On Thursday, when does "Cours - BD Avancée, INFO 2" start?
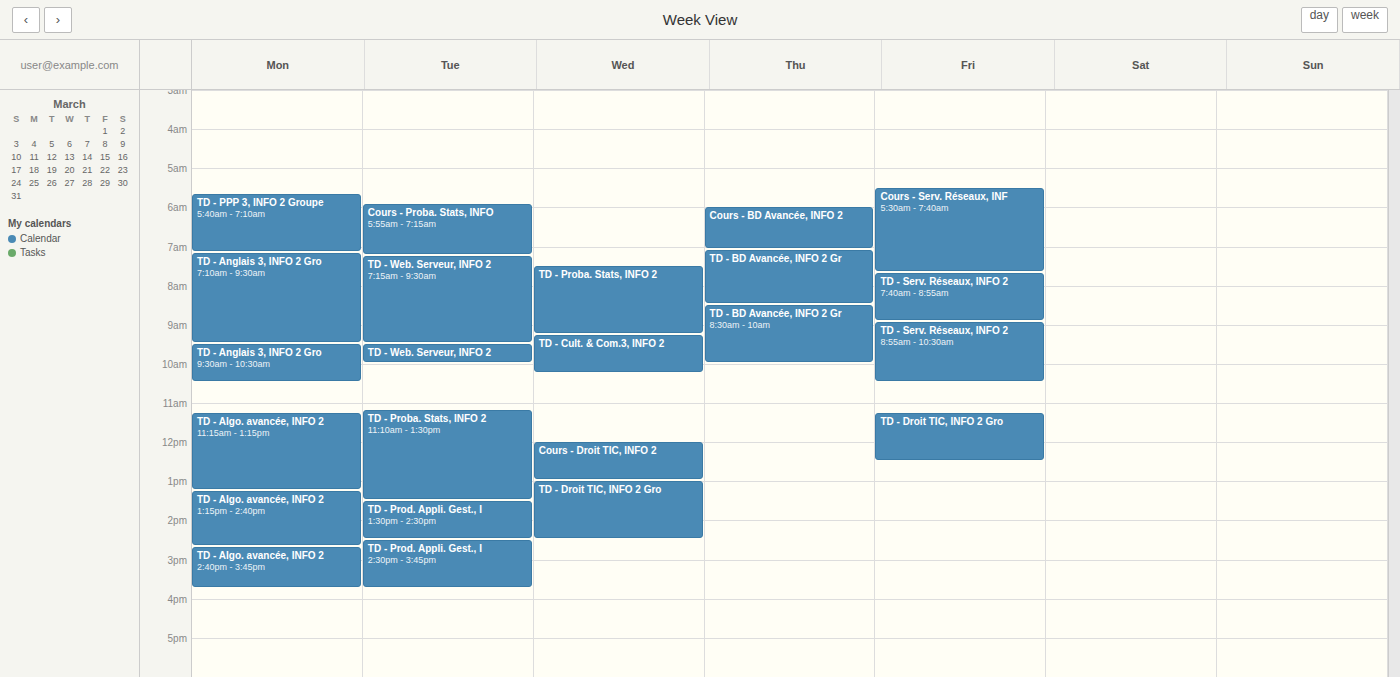
6:00 AM